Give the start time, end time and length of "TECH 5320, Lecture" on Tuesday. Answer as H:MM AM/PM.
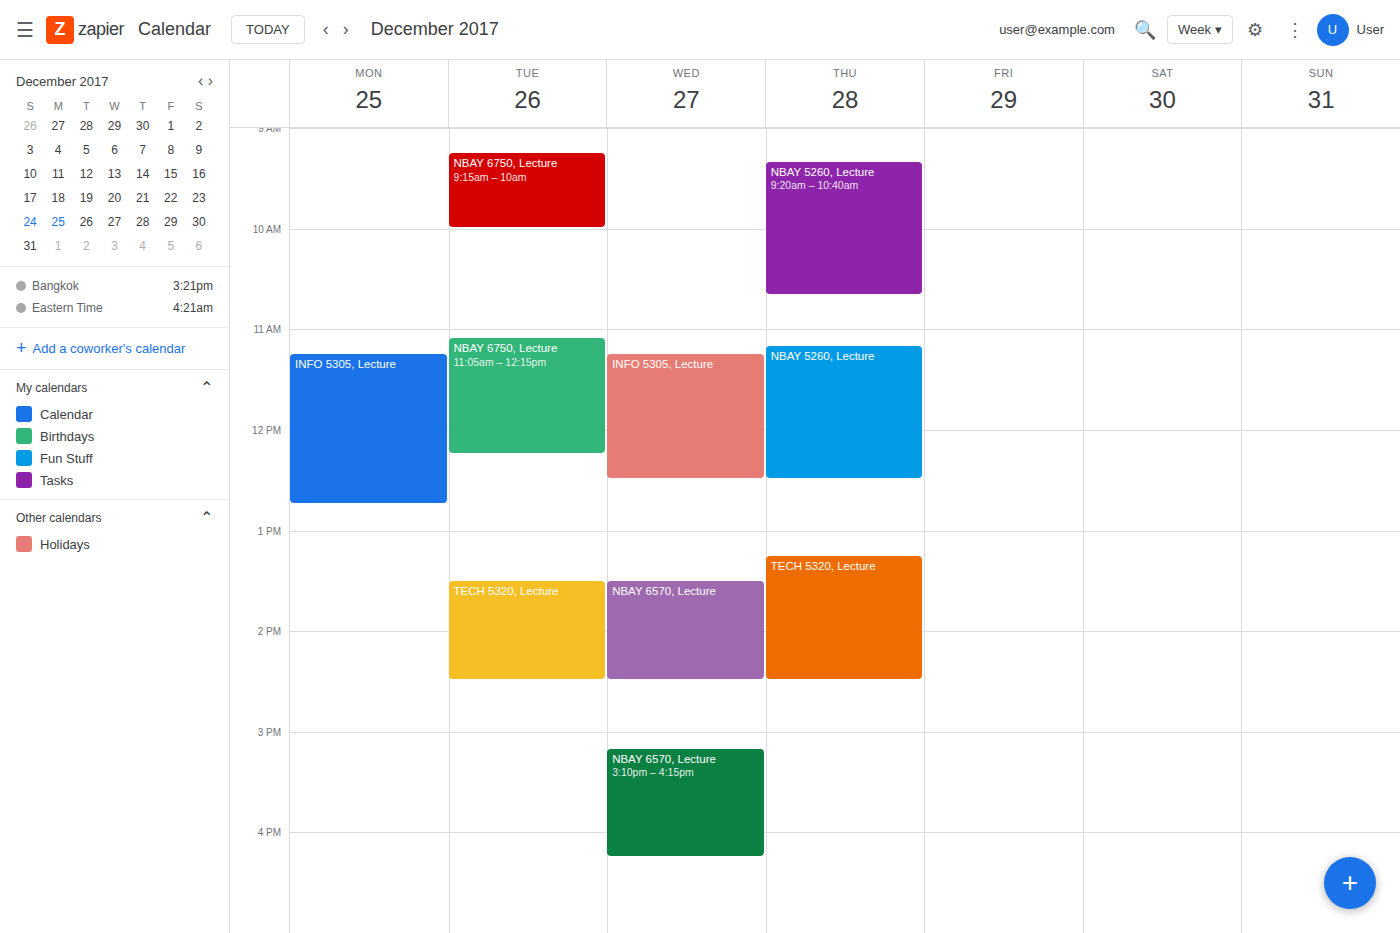
1:30 PM to 2:30 PM, 1 hour